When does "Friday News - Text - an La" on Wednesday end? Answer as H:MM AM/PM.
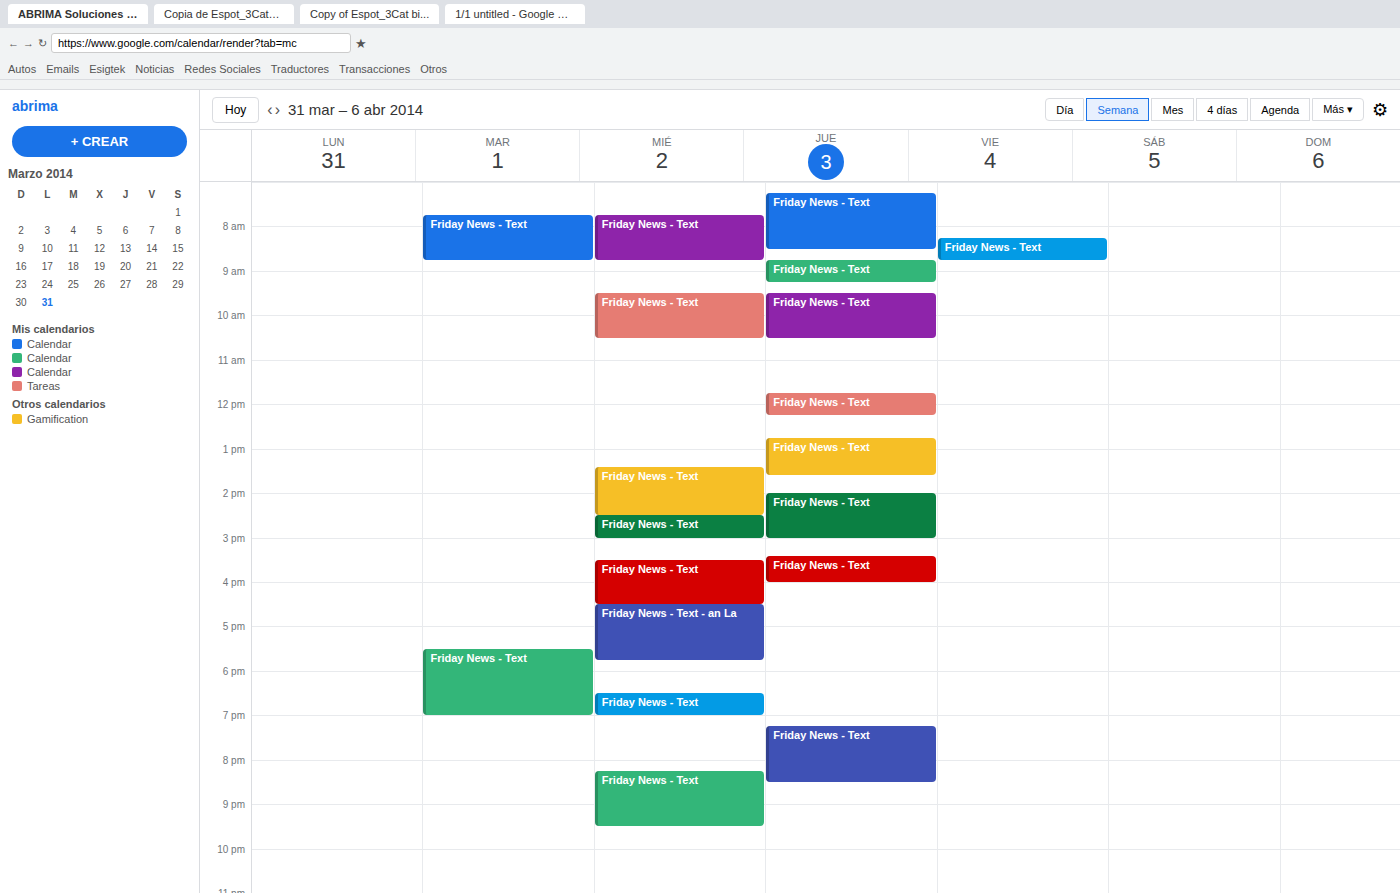
5:45 PM